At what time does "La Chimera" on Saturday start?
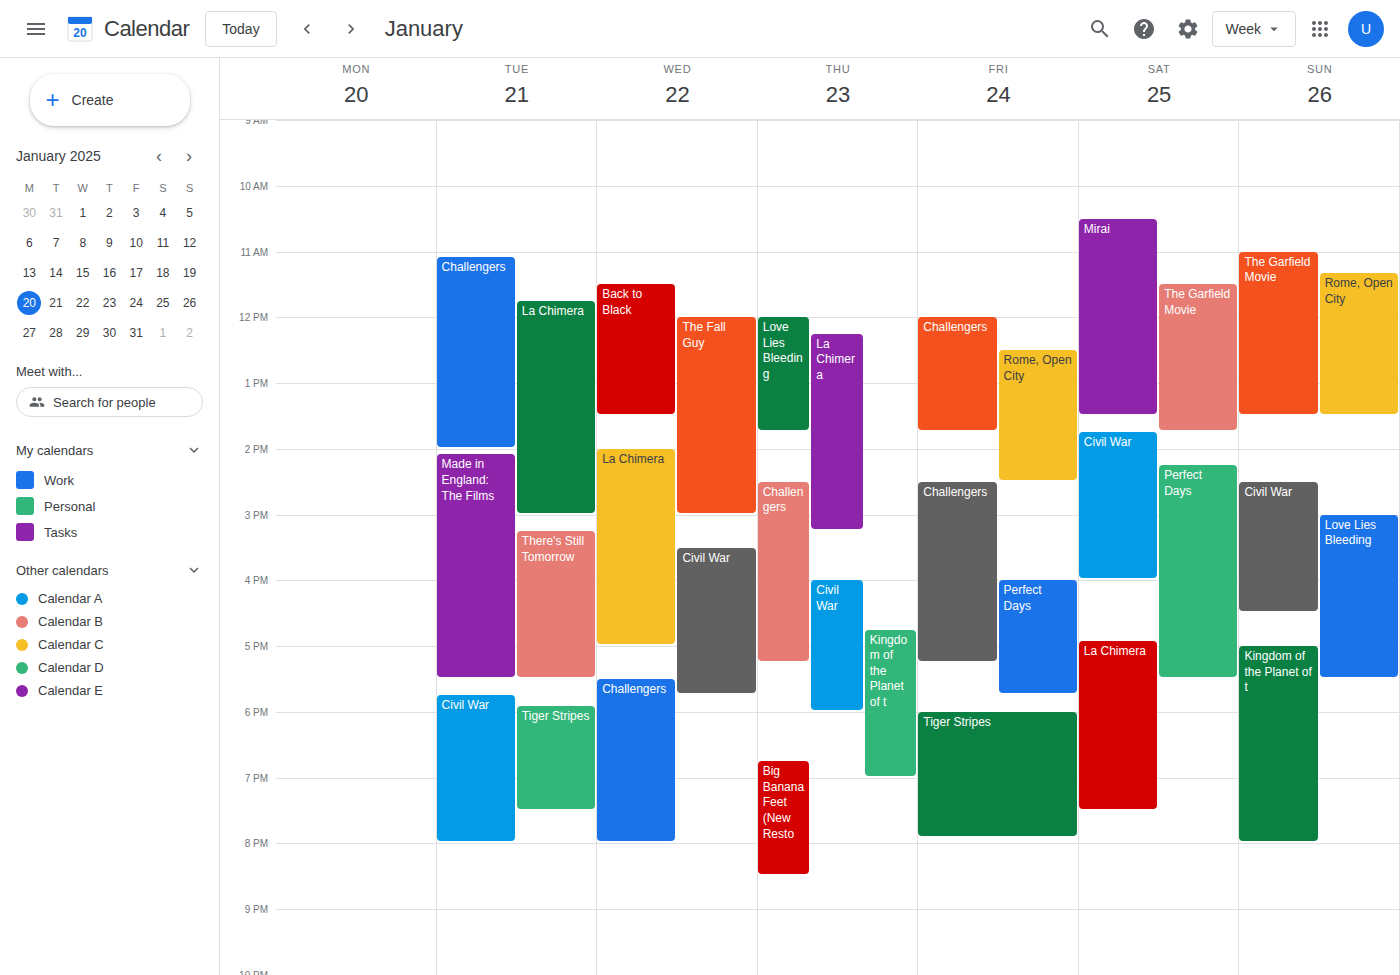
4:55 PM